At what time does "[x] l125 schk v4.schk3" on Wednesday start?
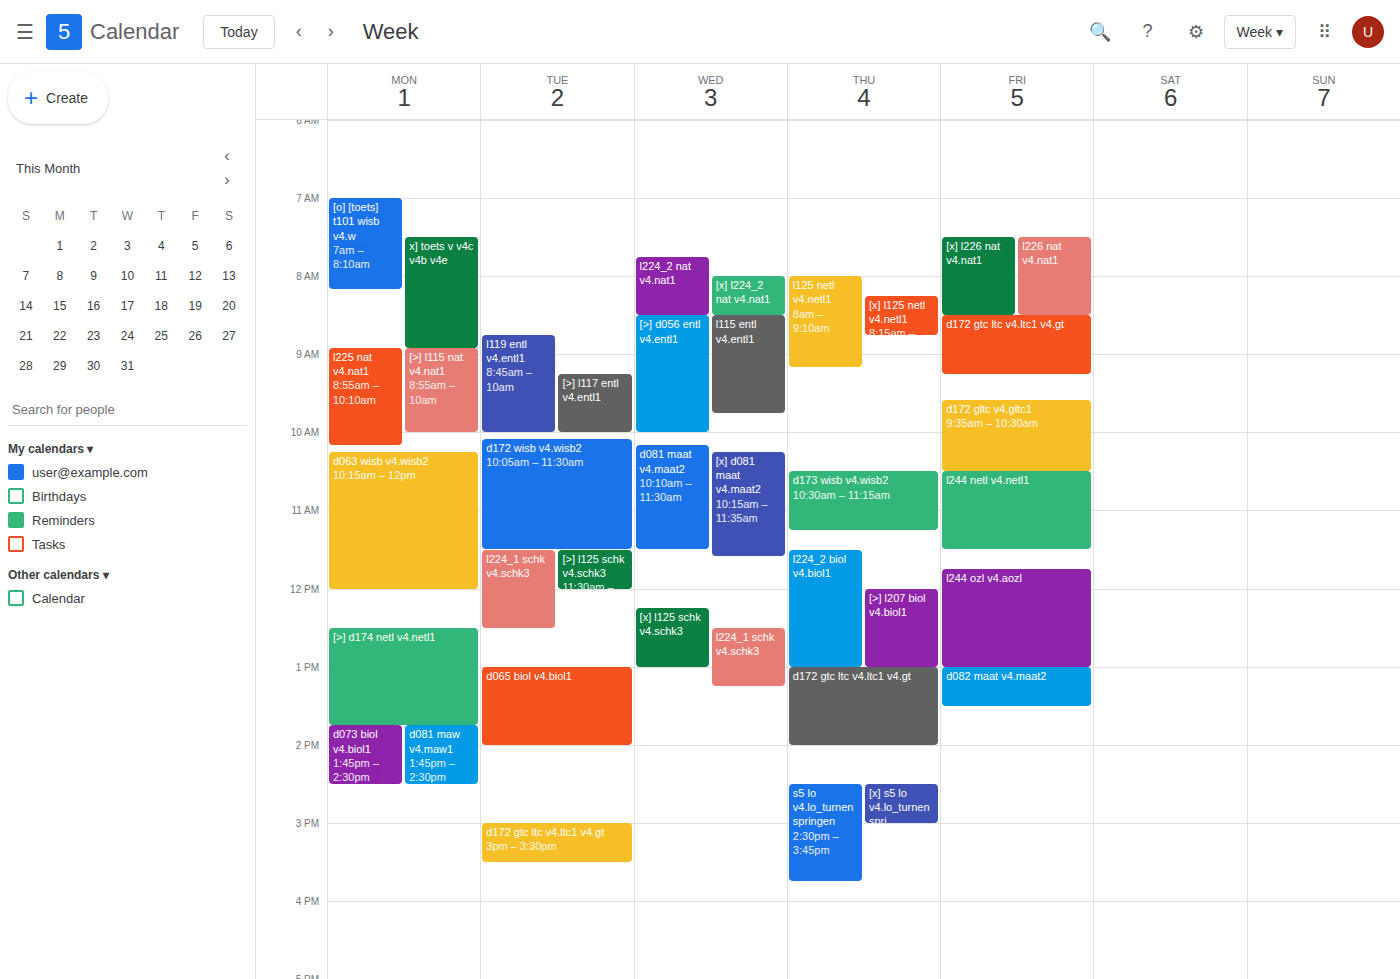
12:15 PM